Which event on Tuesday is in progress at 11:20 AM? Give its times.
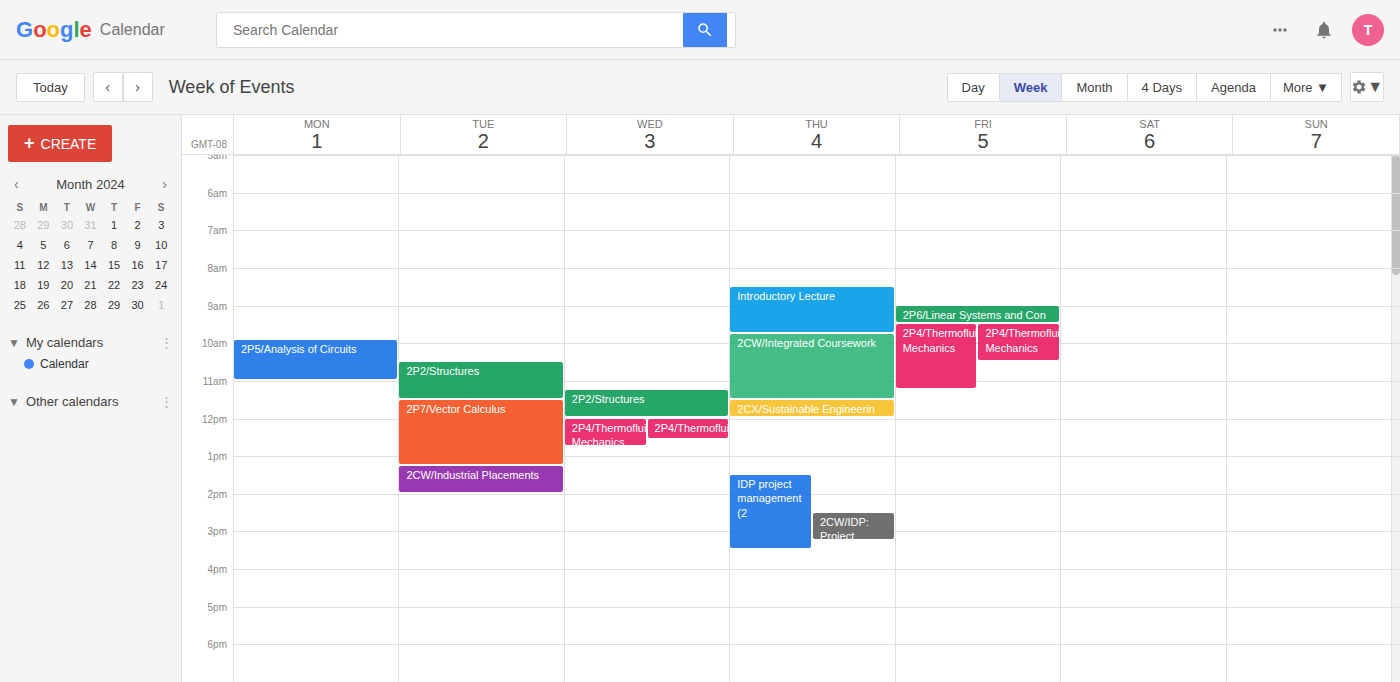
"2P2/Structures", 10:30 AM to 11:30 AM